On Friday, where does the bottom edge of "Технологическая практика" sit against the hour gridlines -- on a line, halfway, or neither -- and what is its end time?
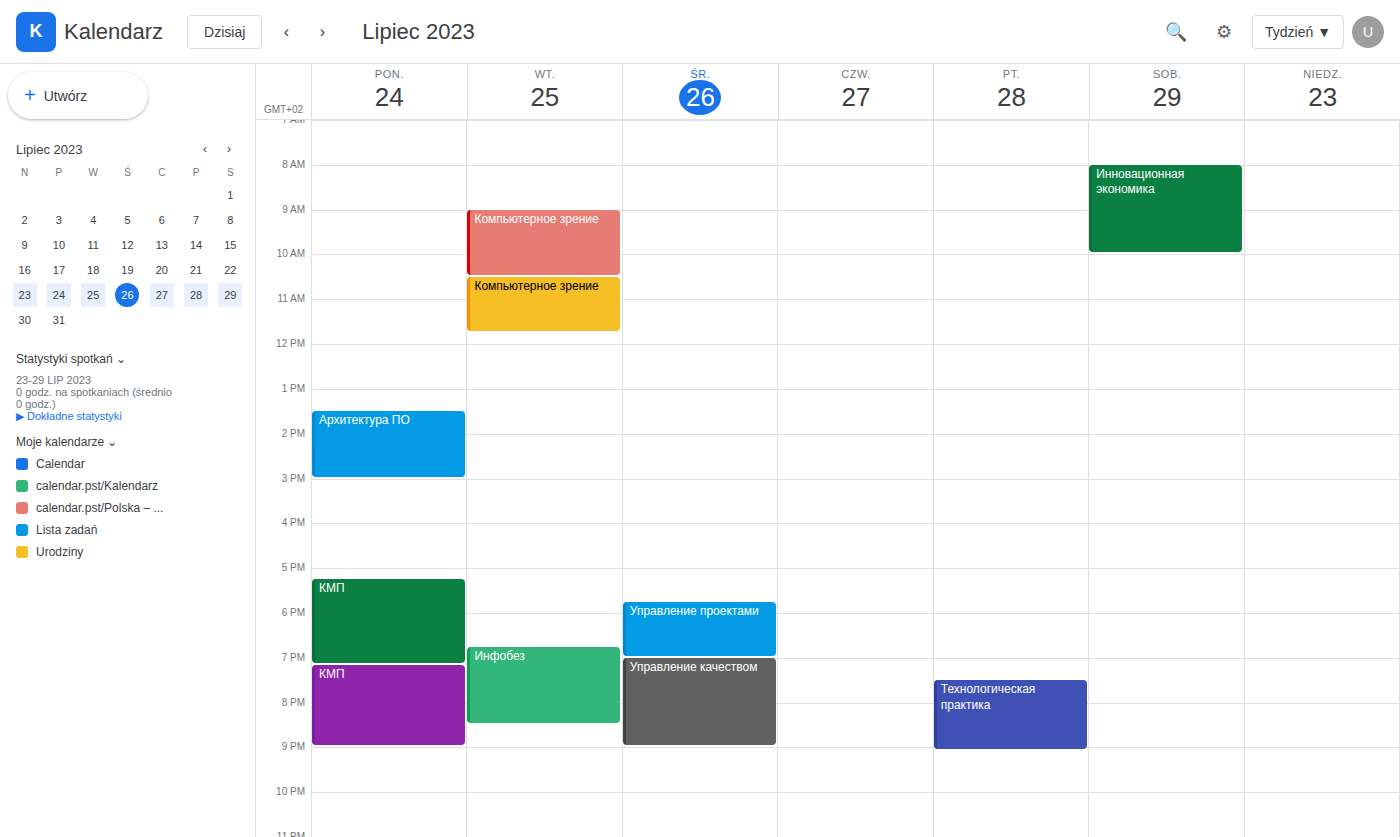
9:05 PM -- neither: 5 minutes below the 9 PM line and 55 minutes above the 10 PM line.